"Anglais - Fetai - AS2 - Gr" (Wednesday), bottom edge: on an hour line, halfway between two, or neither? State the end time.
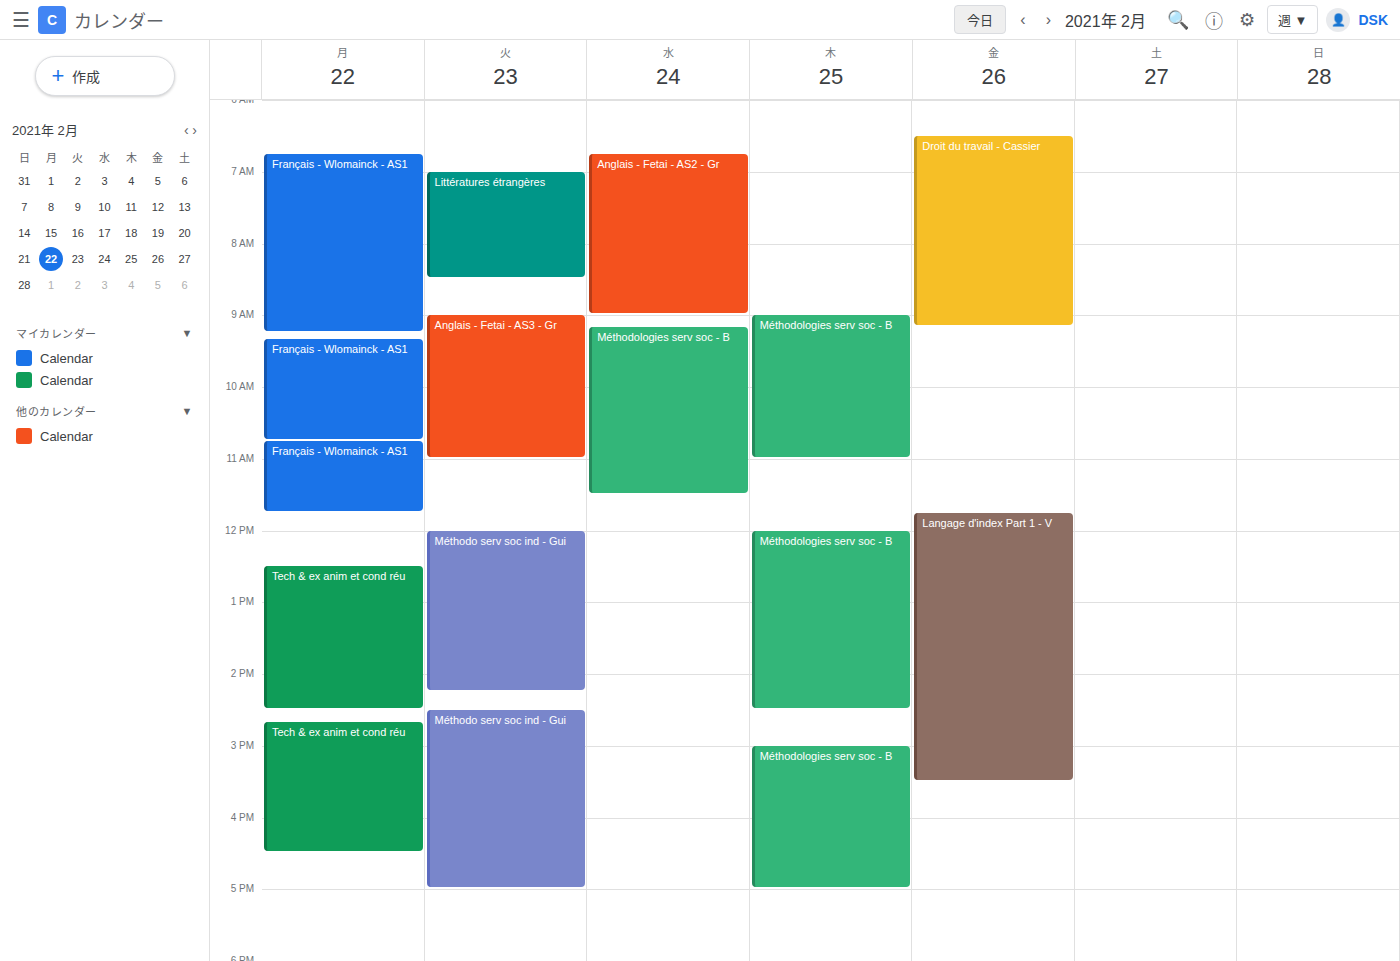
9:00 AM -- exactly on the 9 AM line.